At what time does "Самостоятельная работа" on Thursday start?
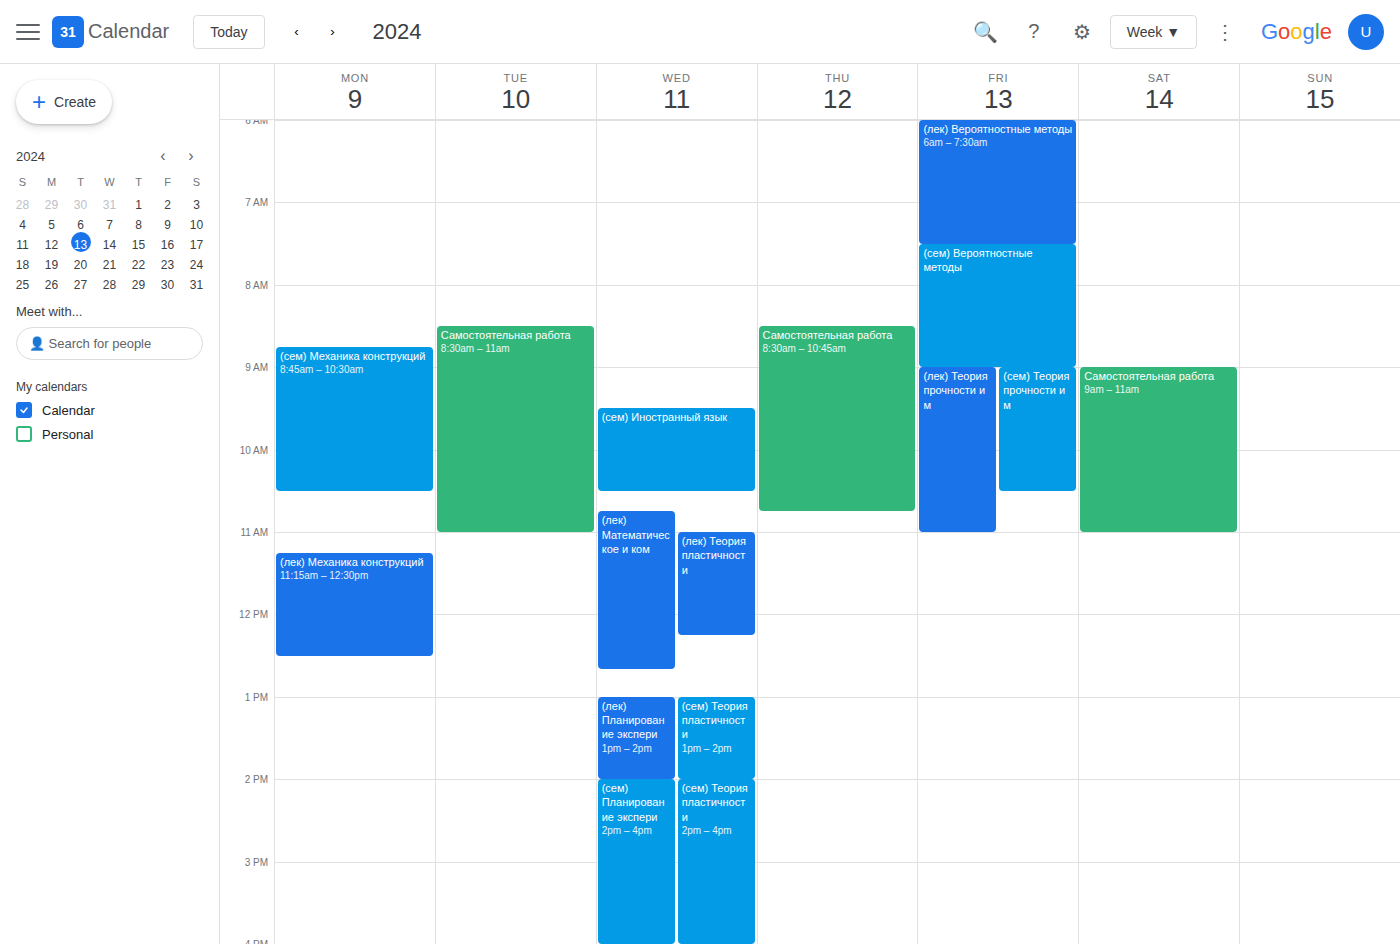
8:30 AM